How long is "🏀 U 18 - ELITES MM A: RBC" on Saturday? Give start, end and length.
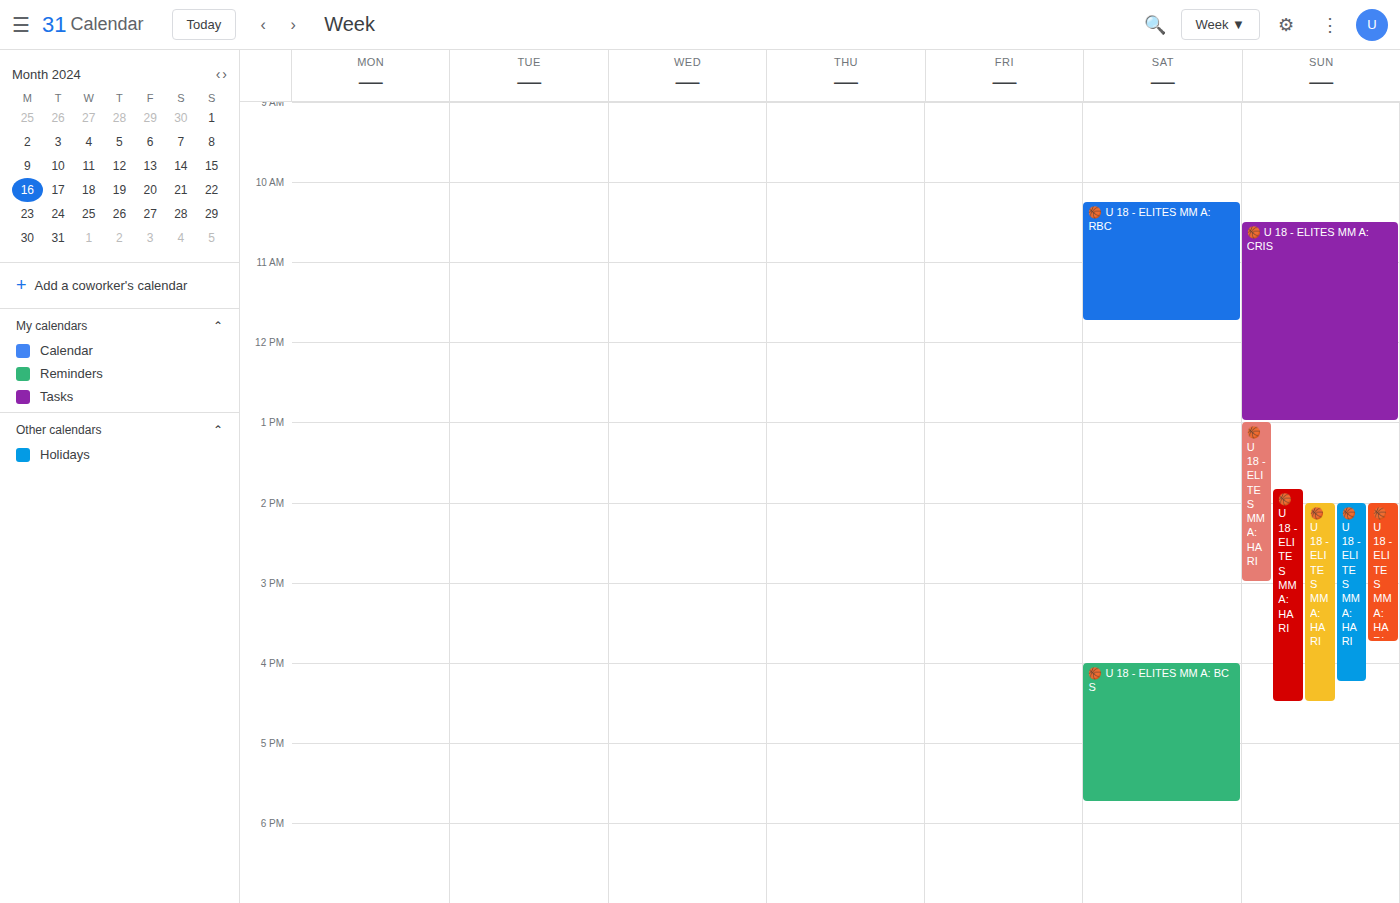
10:15 AM to 11:45 AM, 1 hour 30 minutes